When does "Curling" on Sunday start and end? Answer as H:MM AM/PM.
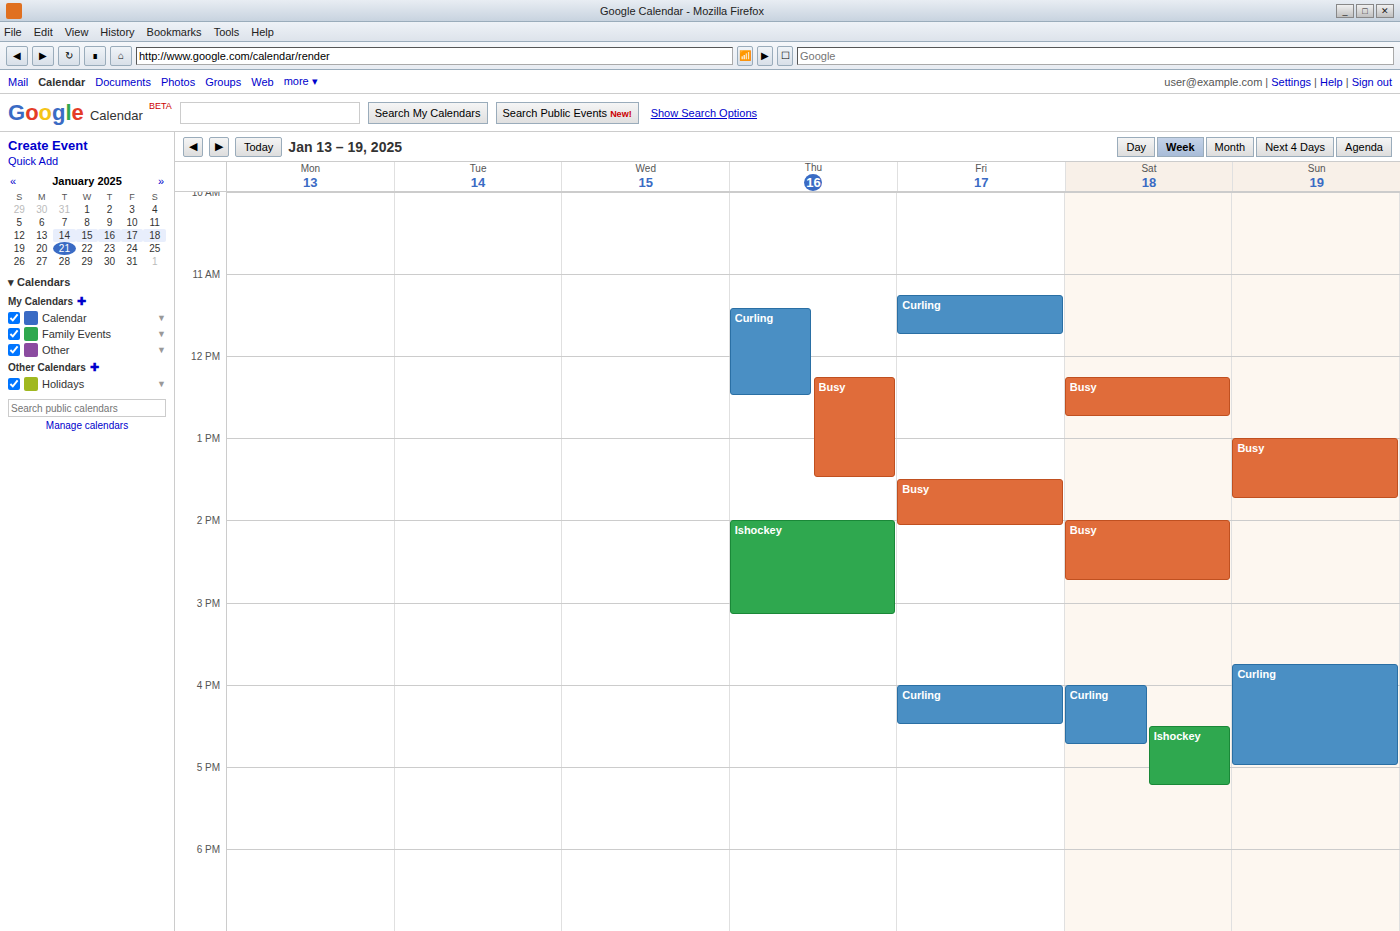
3:45 PM to 5:00 PM